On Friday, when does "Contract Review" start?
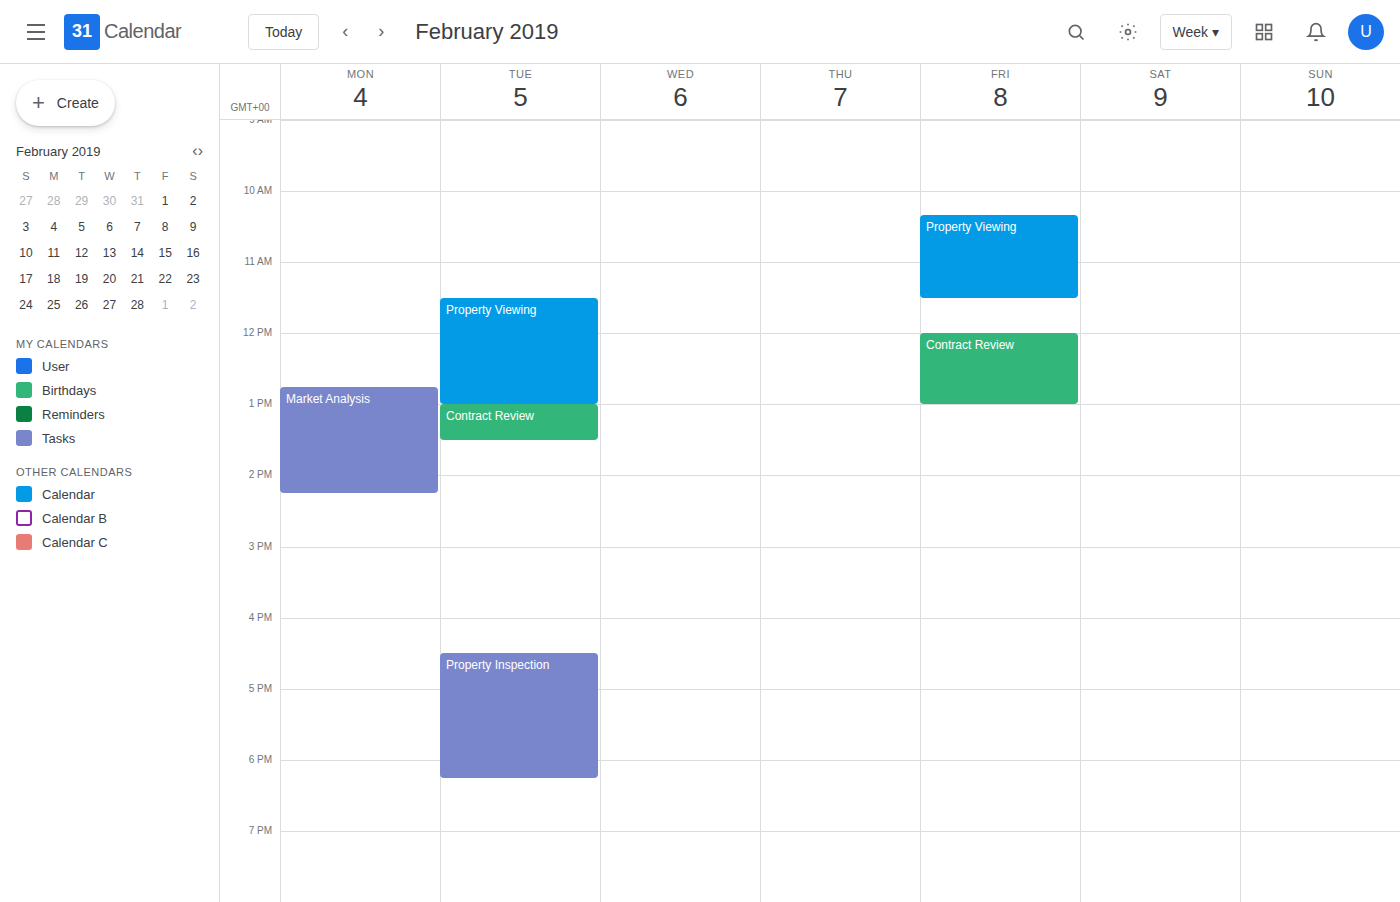
12:00 PM